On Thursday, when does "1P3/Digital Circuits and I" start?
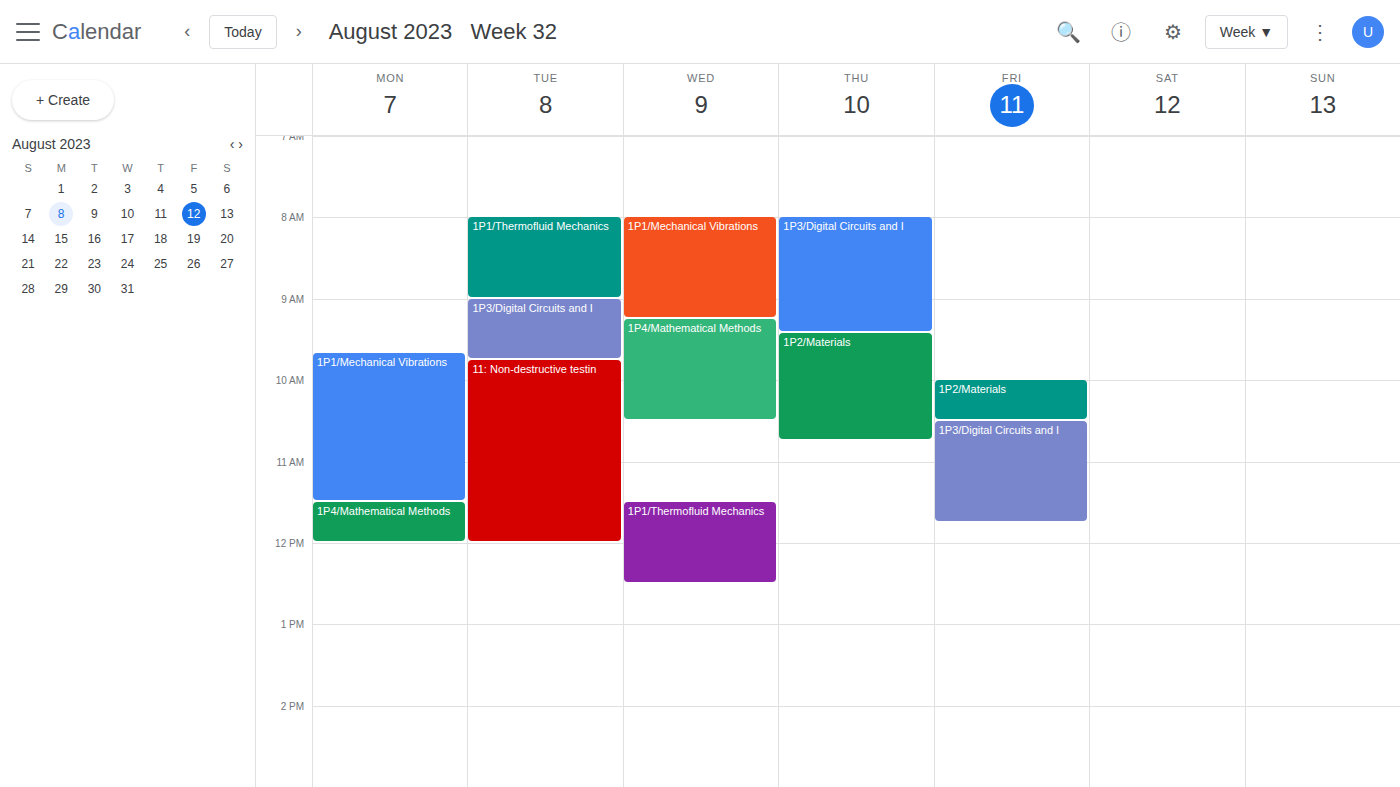
8:00 AM